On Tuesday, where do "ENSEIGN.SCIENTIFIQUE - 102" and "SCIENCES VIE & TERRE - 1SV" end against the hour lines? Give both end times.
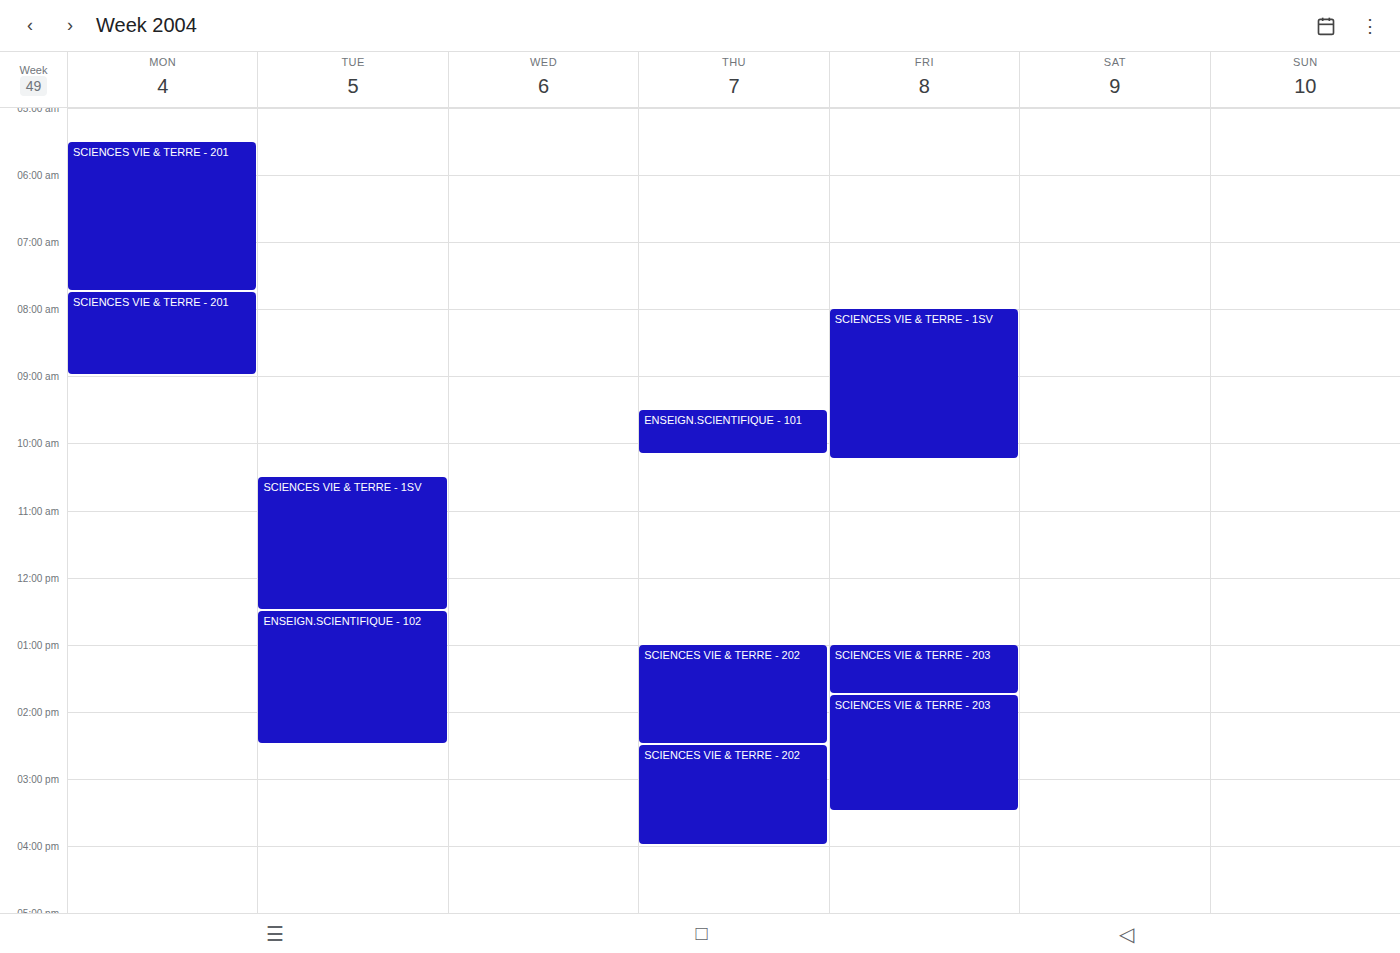
"ENSEIGN.SCIENTIFIQUE - 102": 2:30 PM, halfway between the 2 PM and 3 PM lines. "SCIENCES VIE & TERRE - 1SV": 12:30 PM, halfway between the 12 PM and 1 PM lines.